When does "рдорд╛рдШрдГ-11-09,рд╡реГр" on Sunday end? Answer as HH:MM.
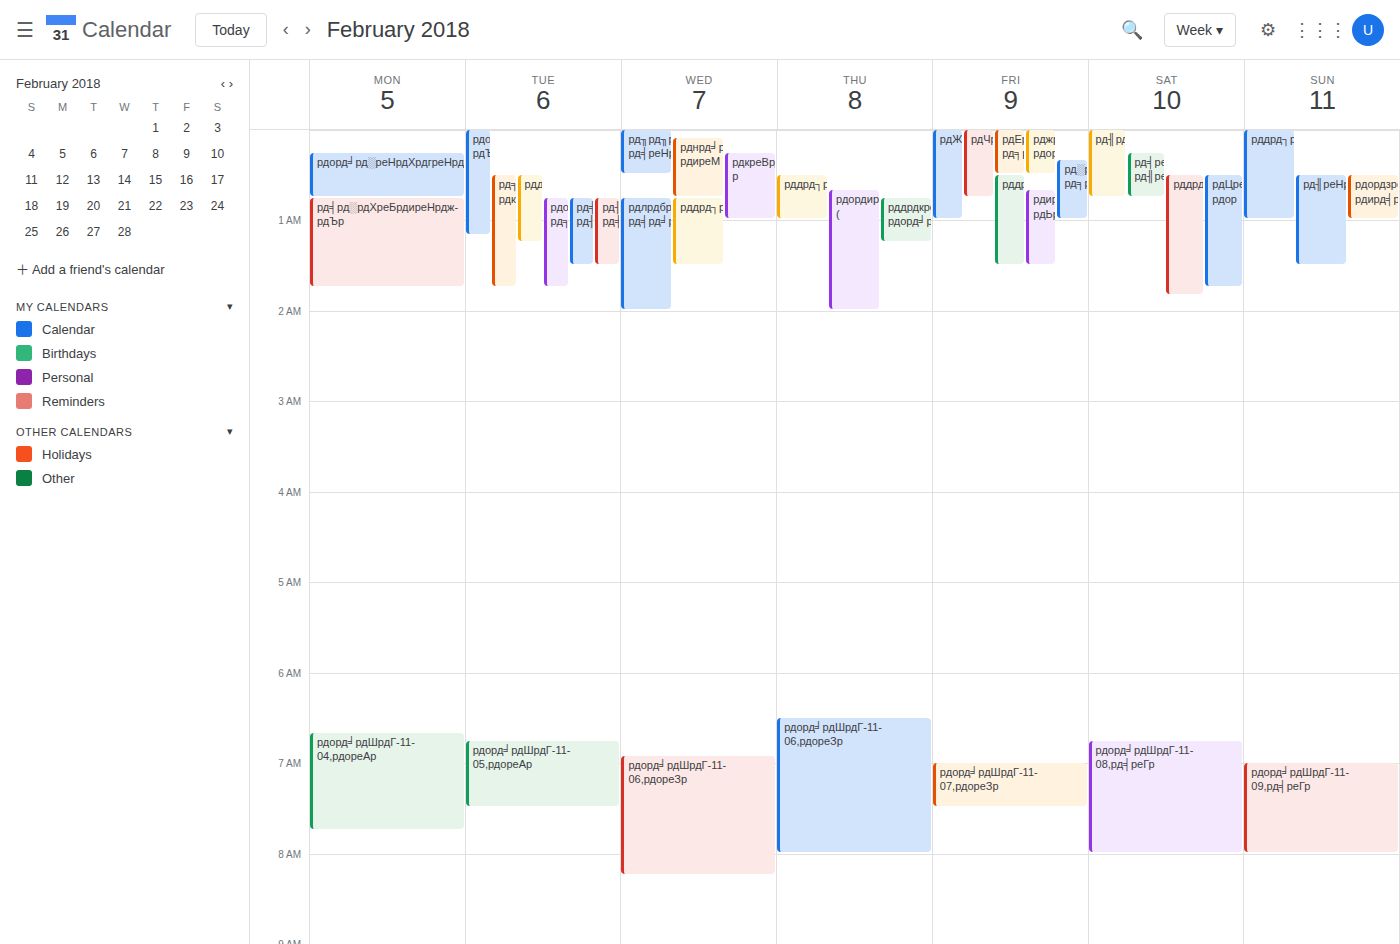
08:00